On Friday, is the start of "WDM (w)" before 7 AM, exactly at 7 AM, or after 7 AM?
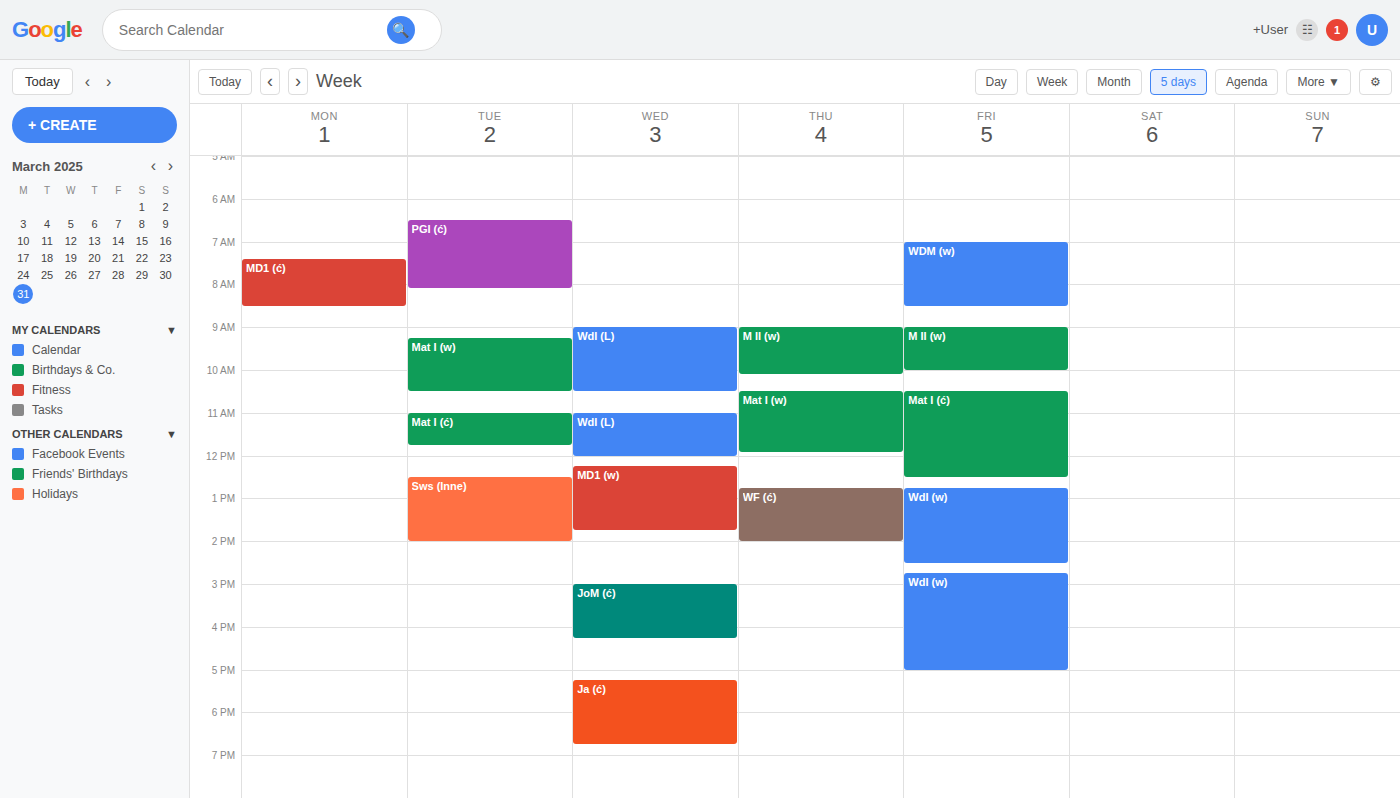
7:00 AM -- exactly at 7 AM, on the 7 AM line.